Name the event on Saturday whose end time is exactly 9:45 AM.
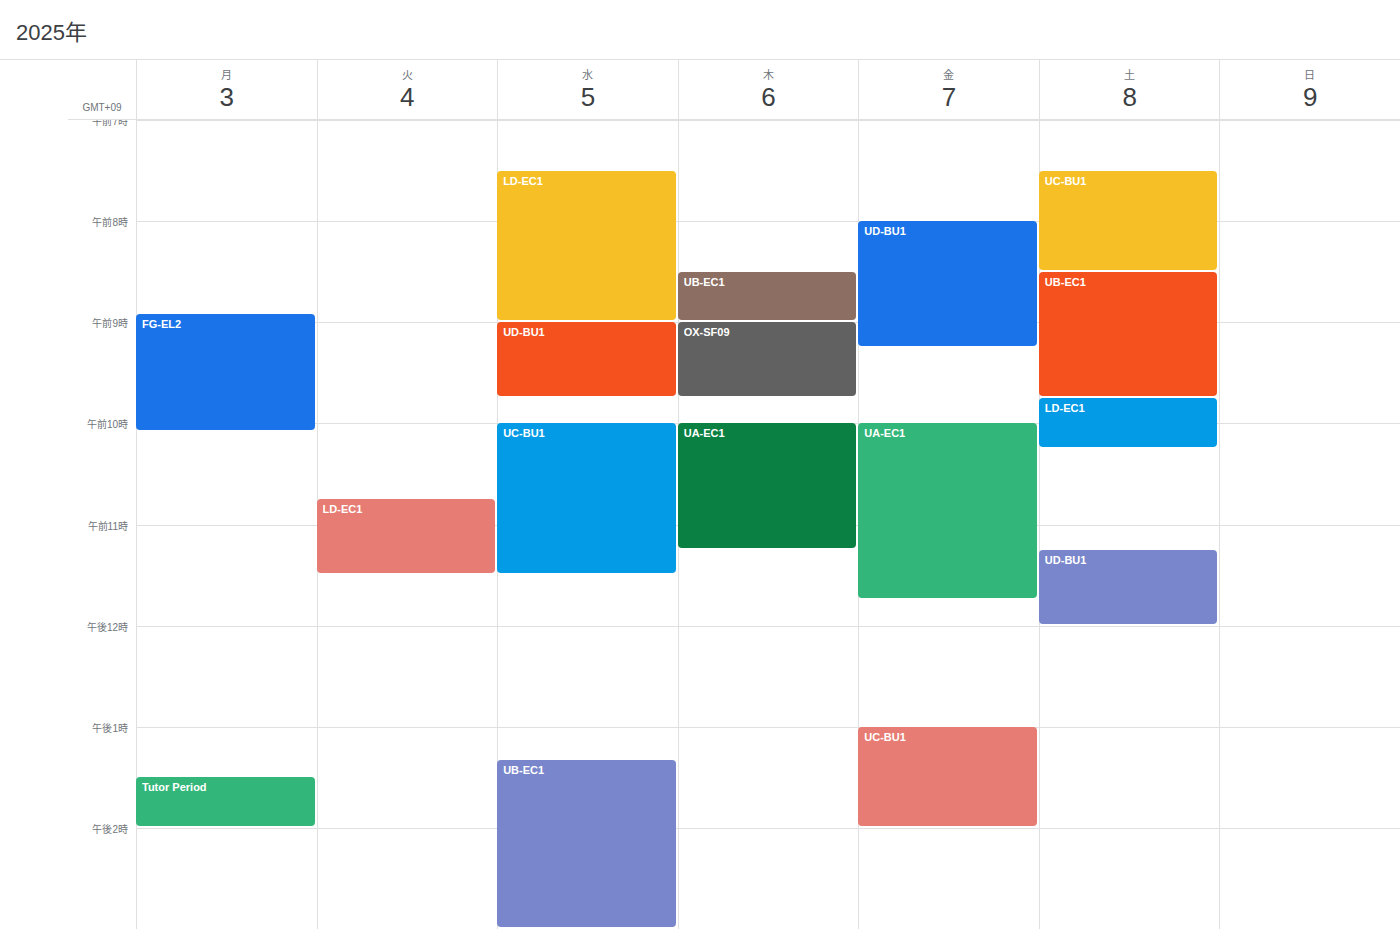
"UB-EC1"